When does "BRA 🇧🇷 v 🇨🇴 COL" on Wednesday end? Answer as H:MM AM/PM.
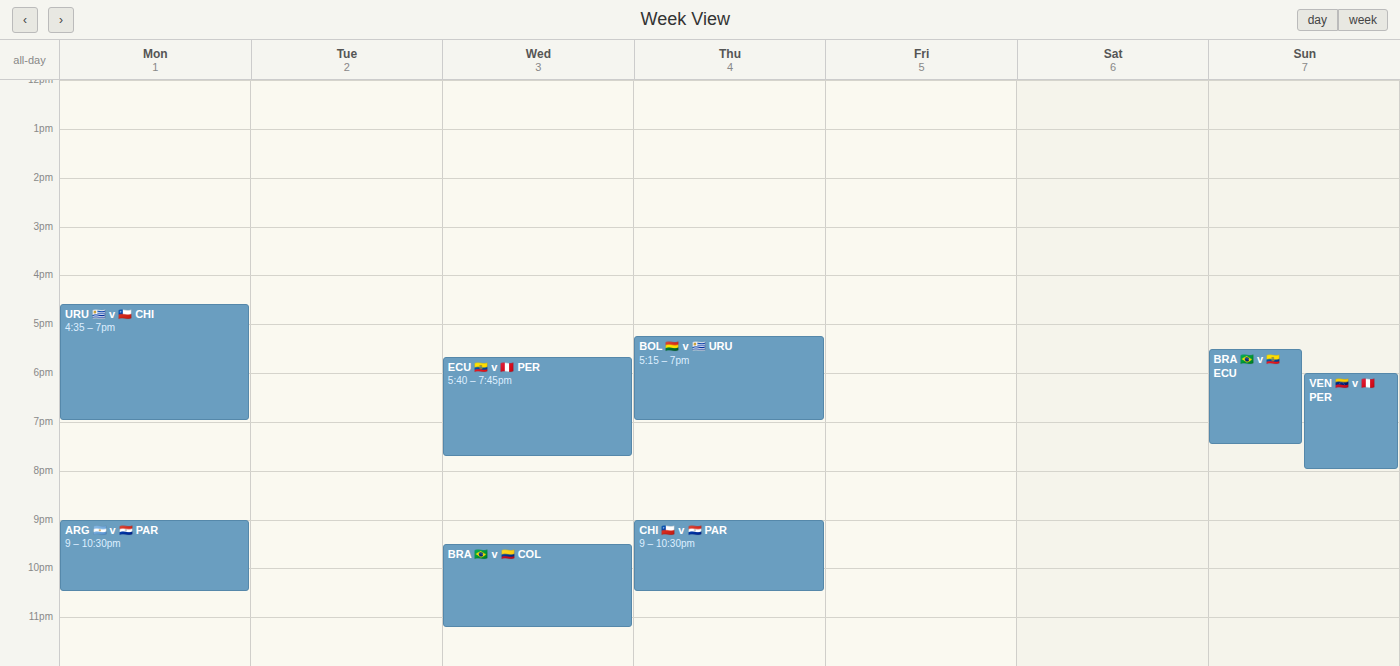
11:15 PM